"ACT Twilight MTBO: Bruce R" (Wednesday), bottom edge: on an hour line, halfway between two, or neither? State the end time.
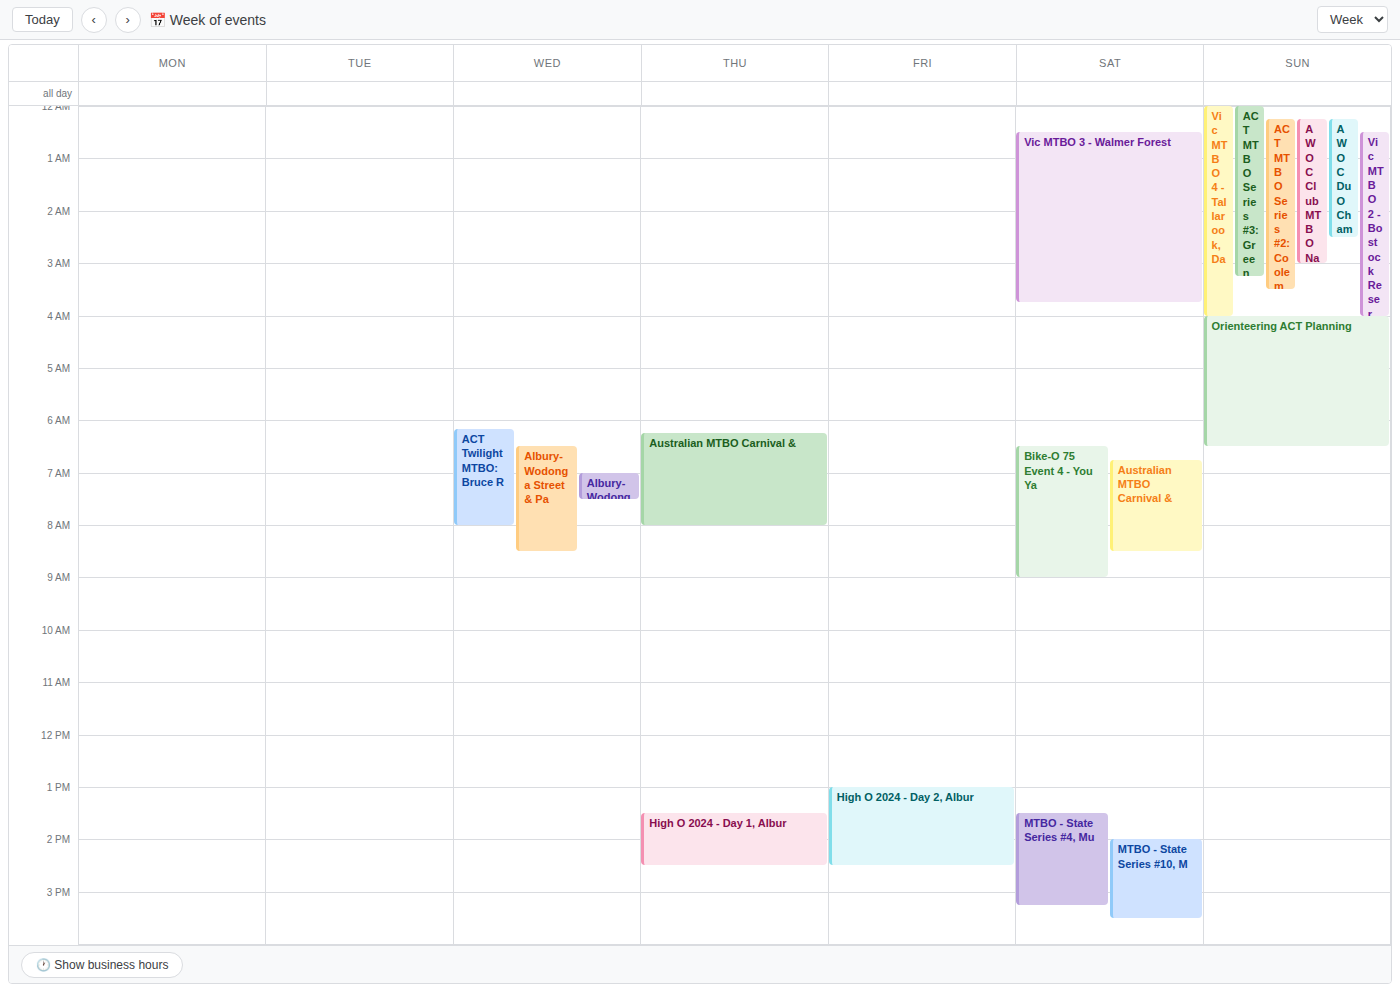
08:00 -- exactly on the 08:00 line.